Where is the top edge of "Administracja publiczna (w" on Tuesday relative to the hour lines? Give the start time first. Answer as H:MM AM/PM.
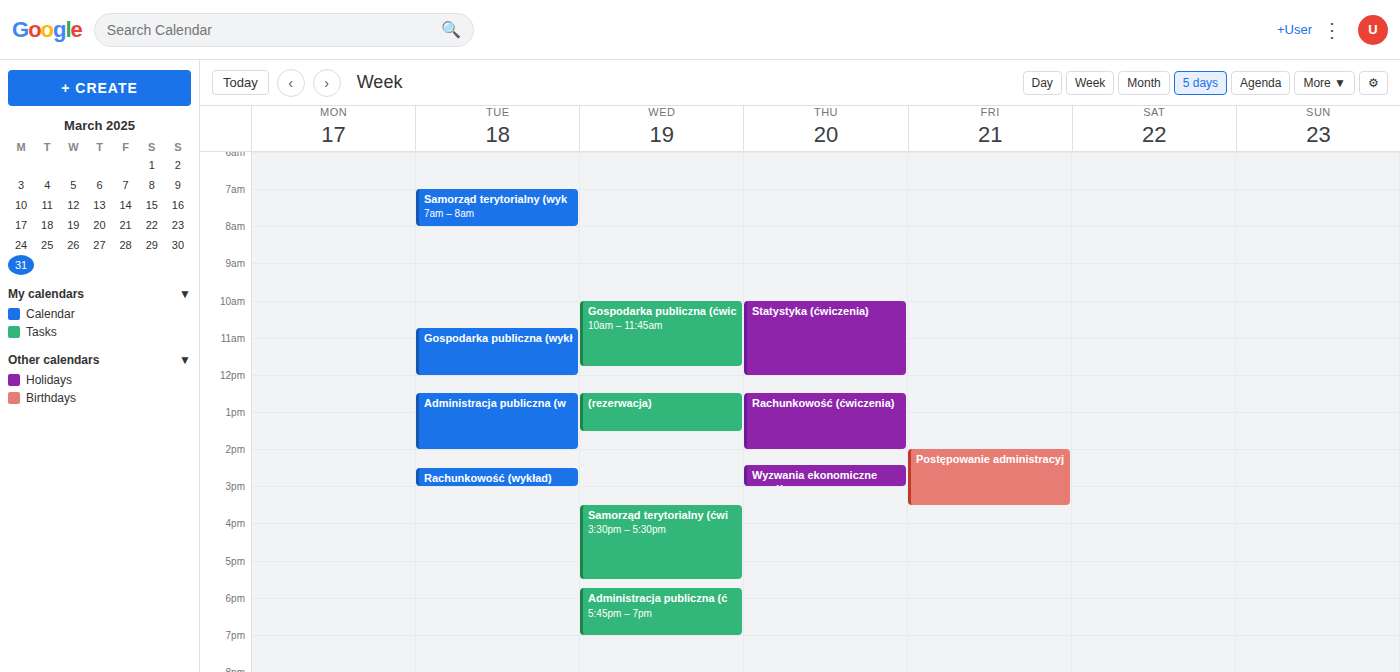
12:30 PM -- halfway between the 12 PM and 1 PM lines.